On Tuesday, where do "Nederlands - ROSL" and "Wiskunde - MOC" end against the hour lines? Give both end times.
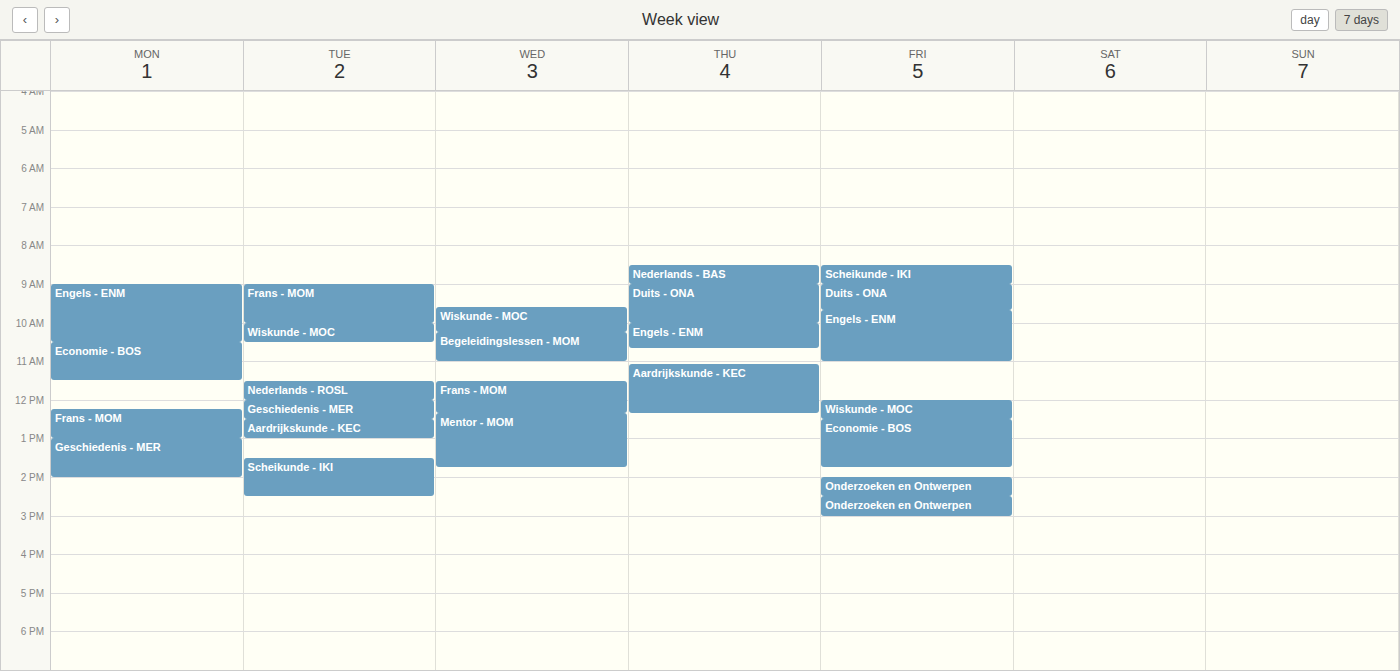
"Nederlands - ROSL": 12:00 PM, exactly on the 12 PM line. "Wiskunde - MOC": 10:30 AM, halfway between the 10 AM and 11 AM lines.